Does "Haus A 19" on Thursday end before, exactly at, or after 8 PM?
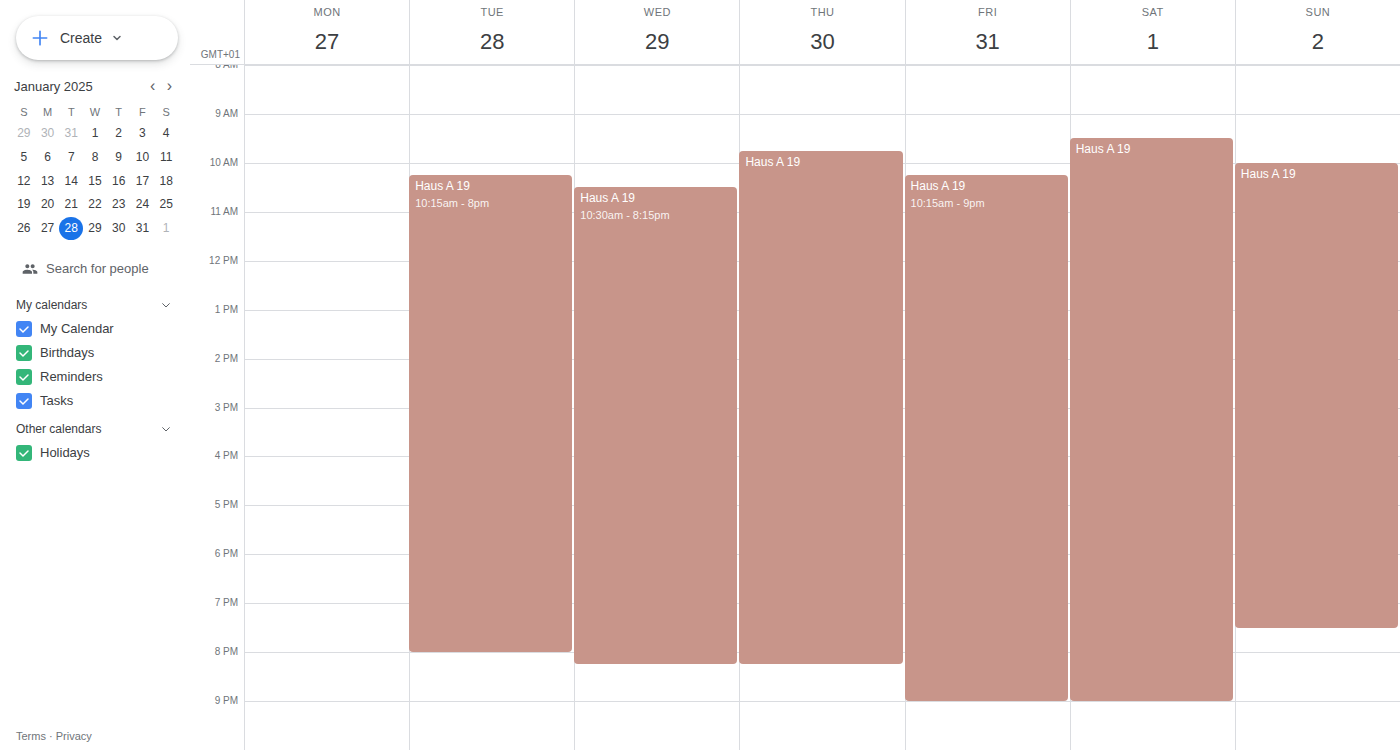
8:15 PM -- after 8 PM, 15 minutes below the 8 PM line.